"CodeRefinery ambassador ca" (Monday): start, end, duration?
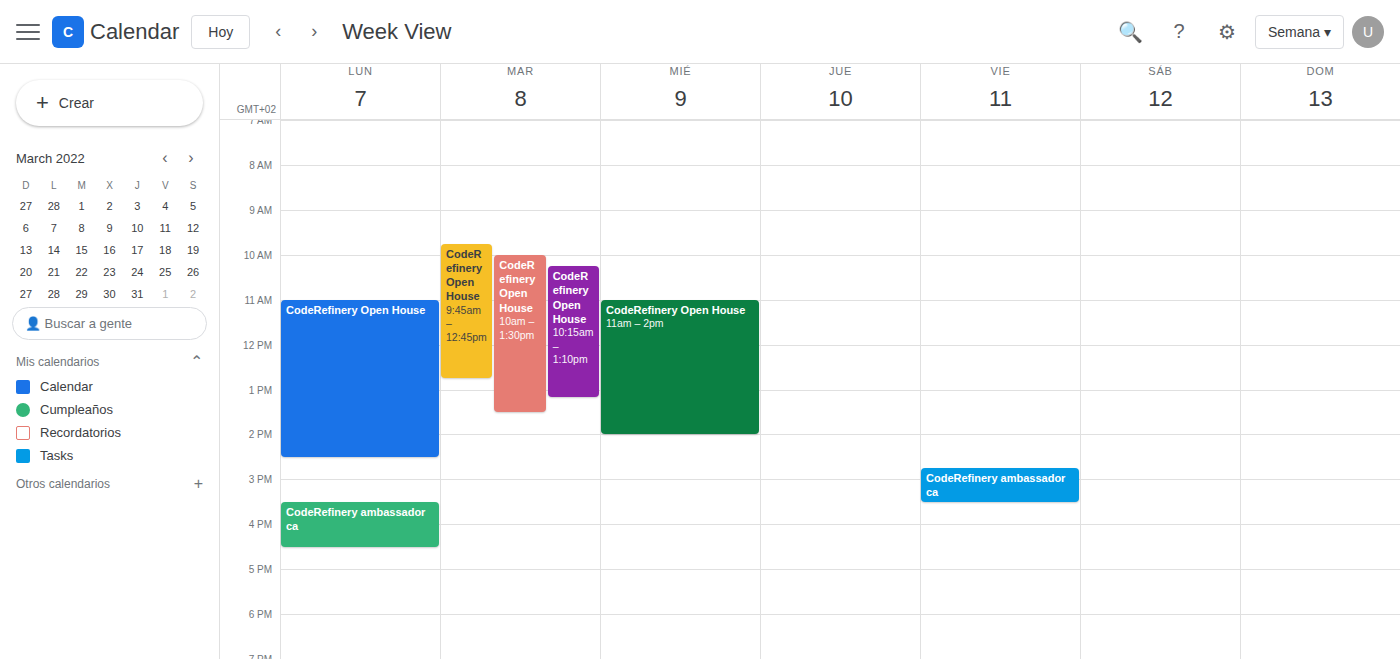
3:30 PM to 4:30 PM, 1 hour